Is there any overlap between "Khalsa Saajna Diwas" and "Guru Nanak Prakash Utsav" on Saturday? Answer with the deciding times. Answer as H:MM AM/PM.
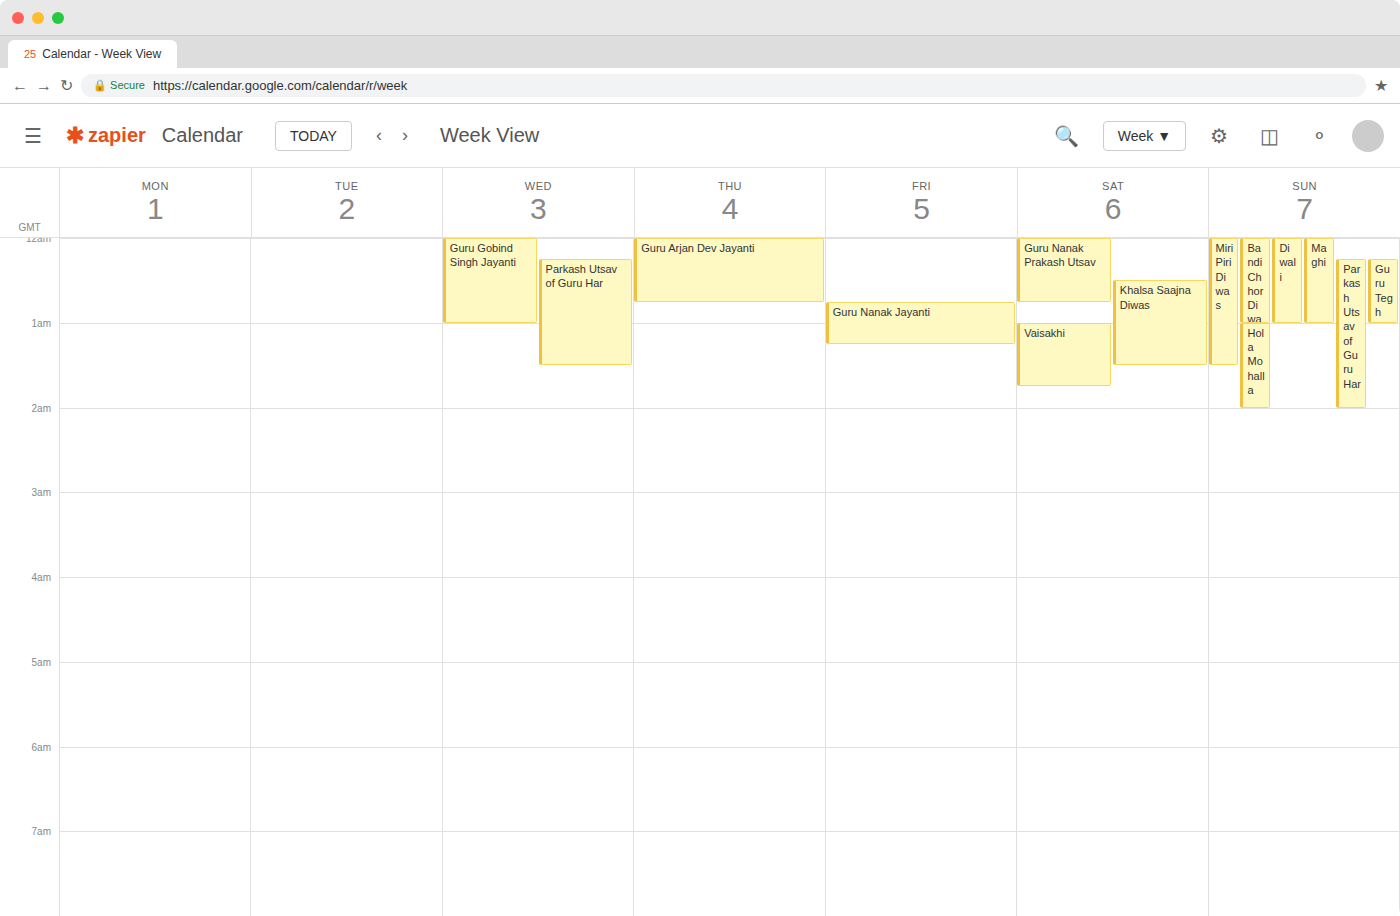
"Khalsa Saajna Diwas" starts at 12:30 AM, before "Guru Nanak Prakash Utsav" ends at 12:45 AM -- they overlap.